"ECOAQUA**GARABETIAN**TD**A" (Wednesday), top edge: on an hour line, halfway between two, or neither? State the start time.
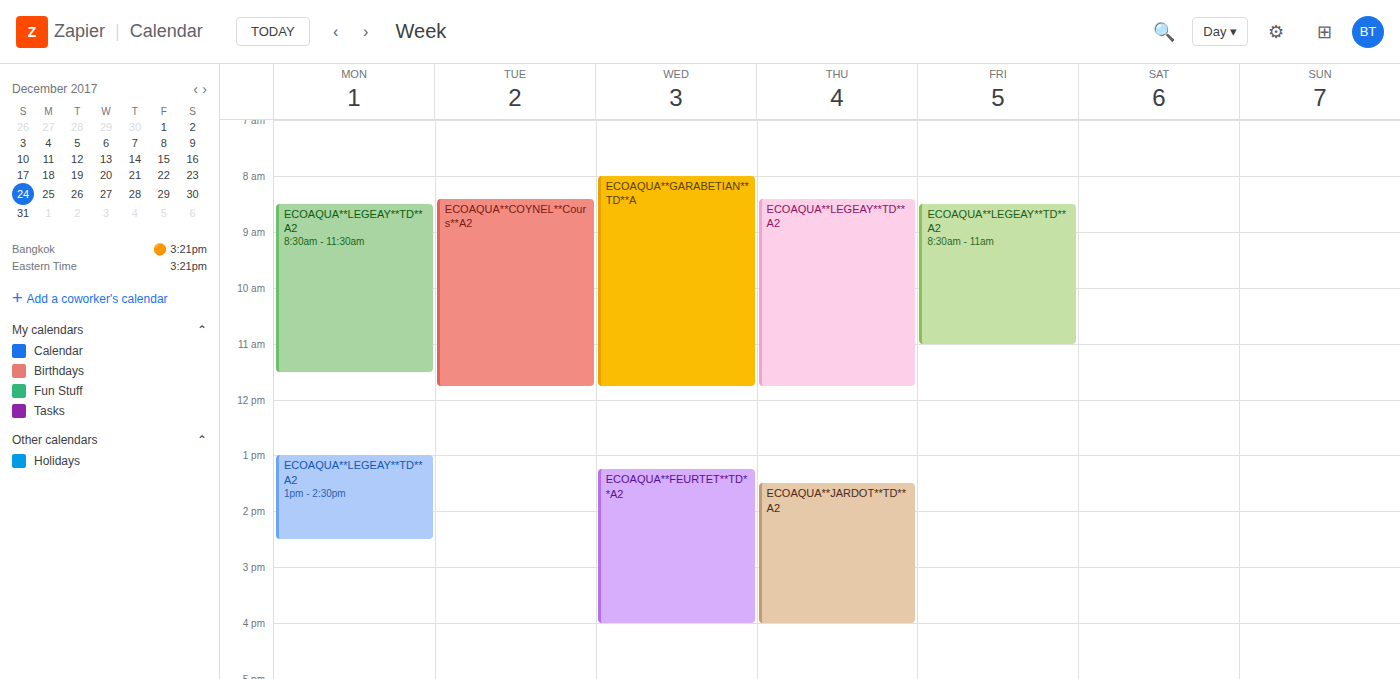
8:00 AM -- exactly on the 8 AM line.